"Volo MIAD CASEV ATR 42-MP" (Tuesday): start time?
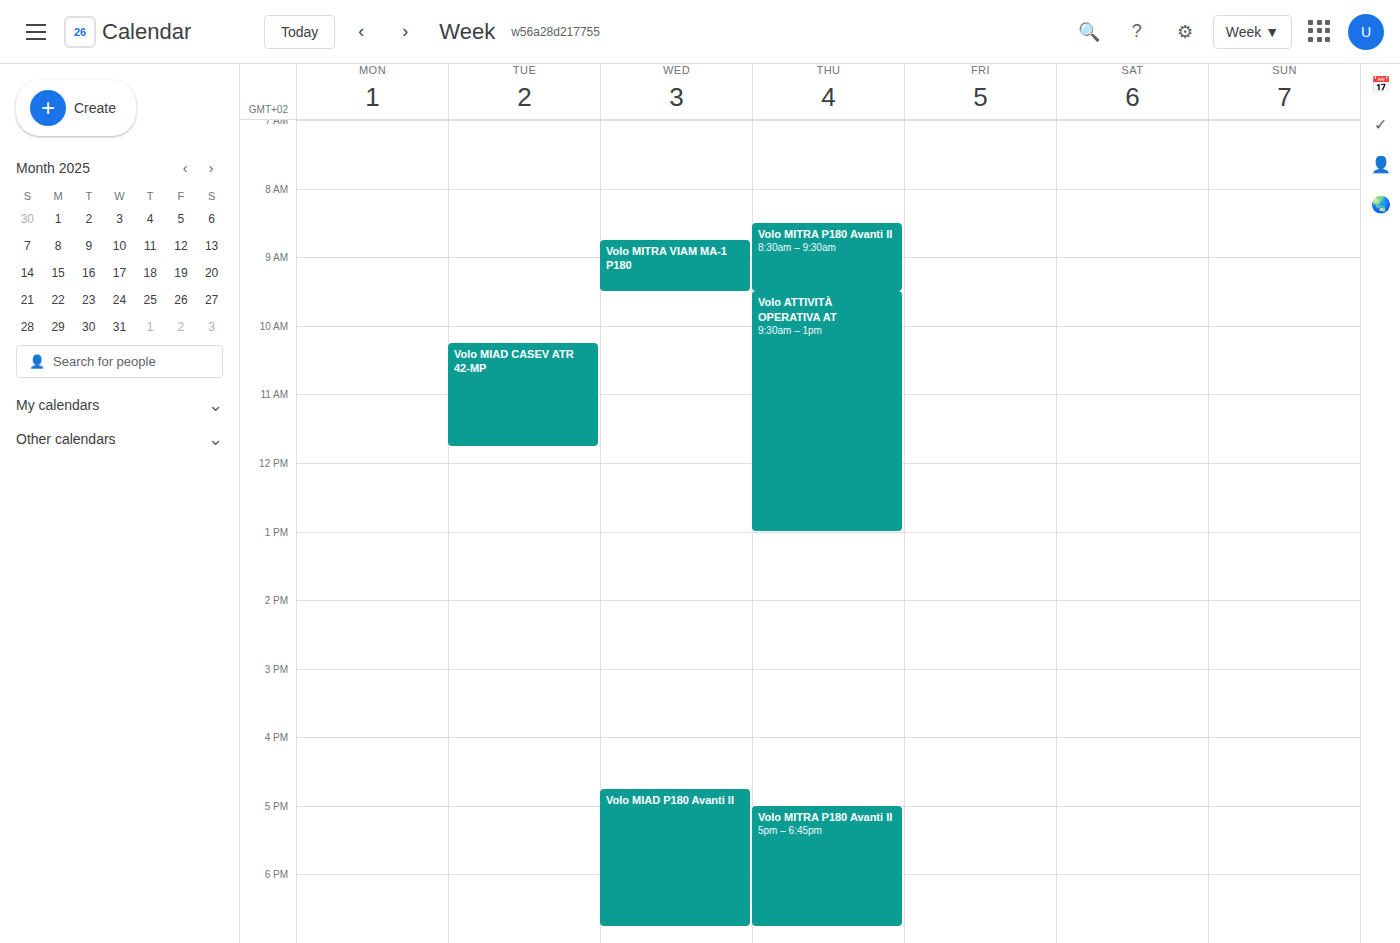
10:15 AM